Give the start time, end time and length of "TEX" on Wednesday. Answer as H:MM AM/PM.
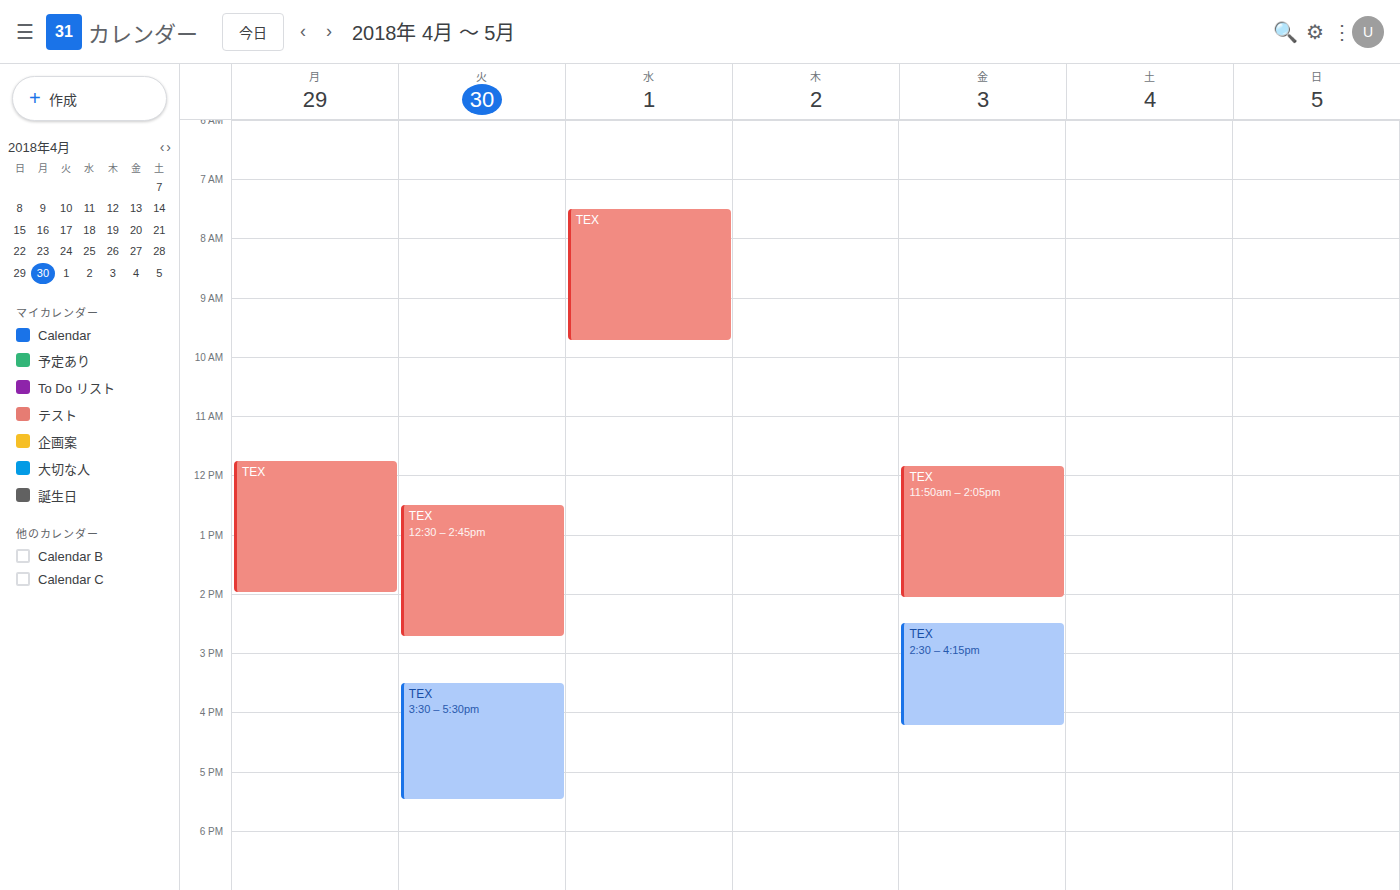
7:30 AM to 9:45 AM, 2 hours 15 minutes